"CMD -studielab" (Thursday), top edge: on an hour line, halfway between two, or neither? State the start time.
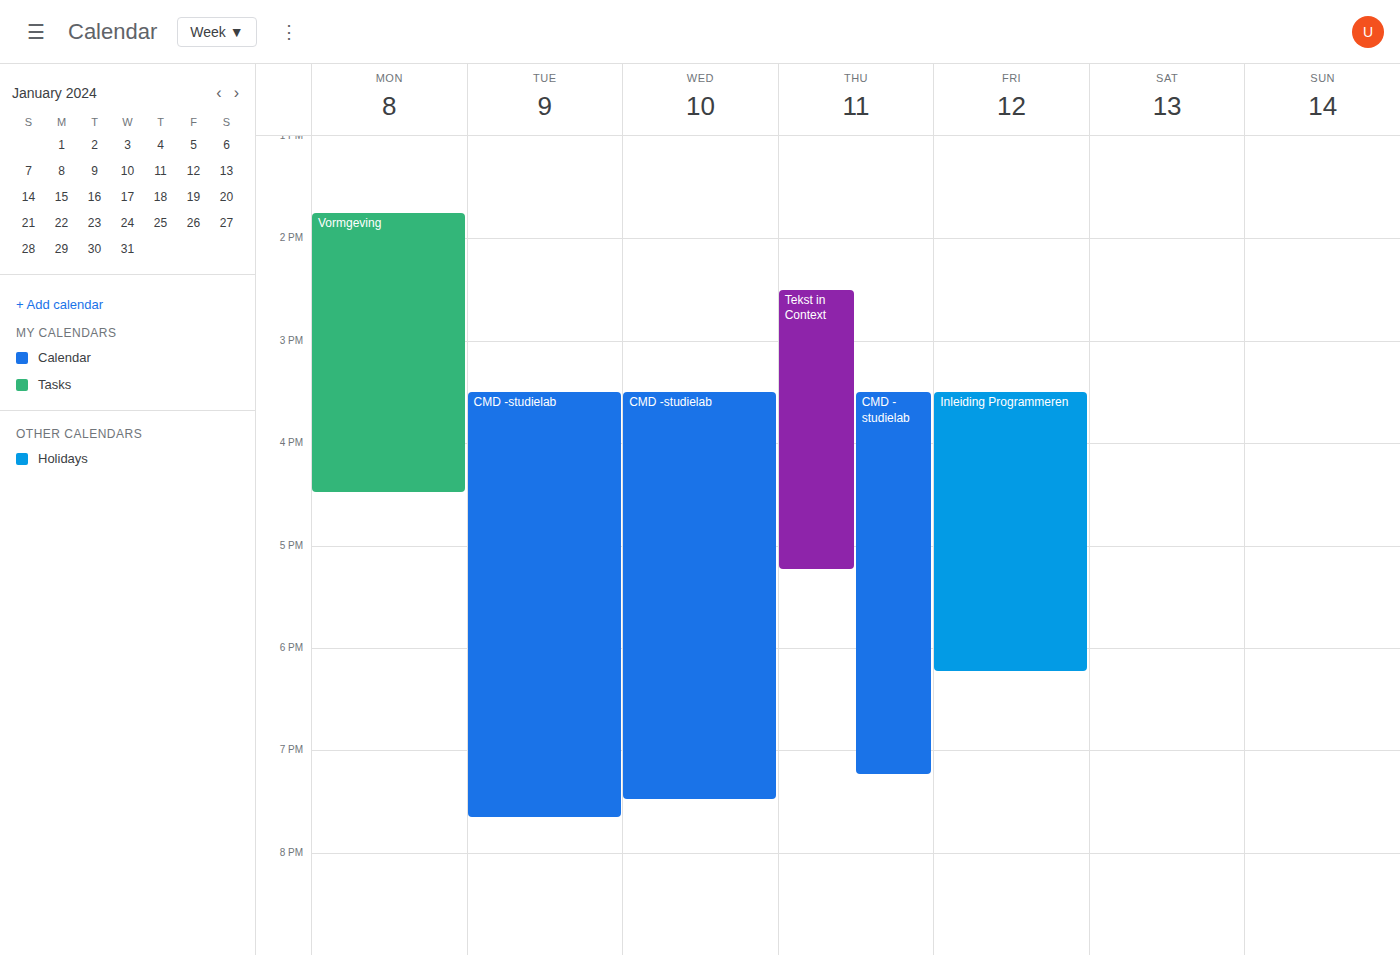
3:30 PM -- halfway between the 3 PM and 4 PM lines.